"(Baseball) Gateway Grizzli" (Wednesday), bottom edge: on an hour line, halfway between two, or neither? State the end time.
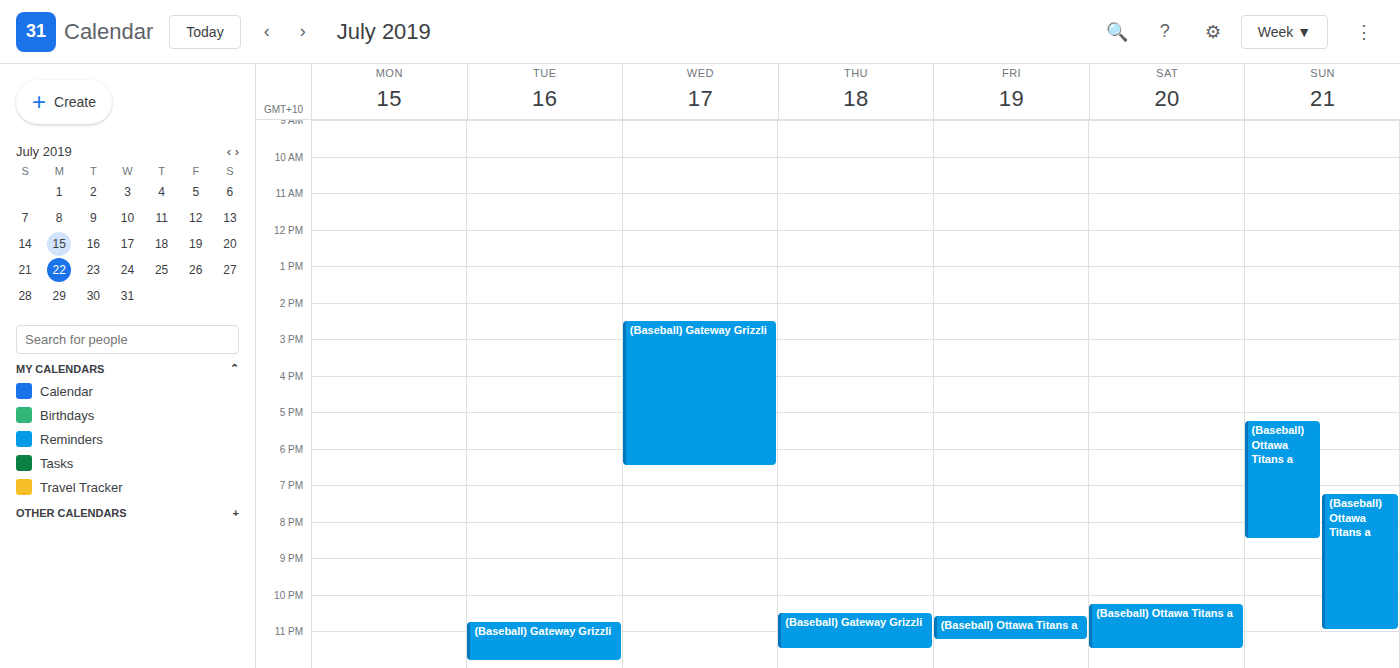
6:30 PM -- halfway between the 6 PM and 7 PM lines.